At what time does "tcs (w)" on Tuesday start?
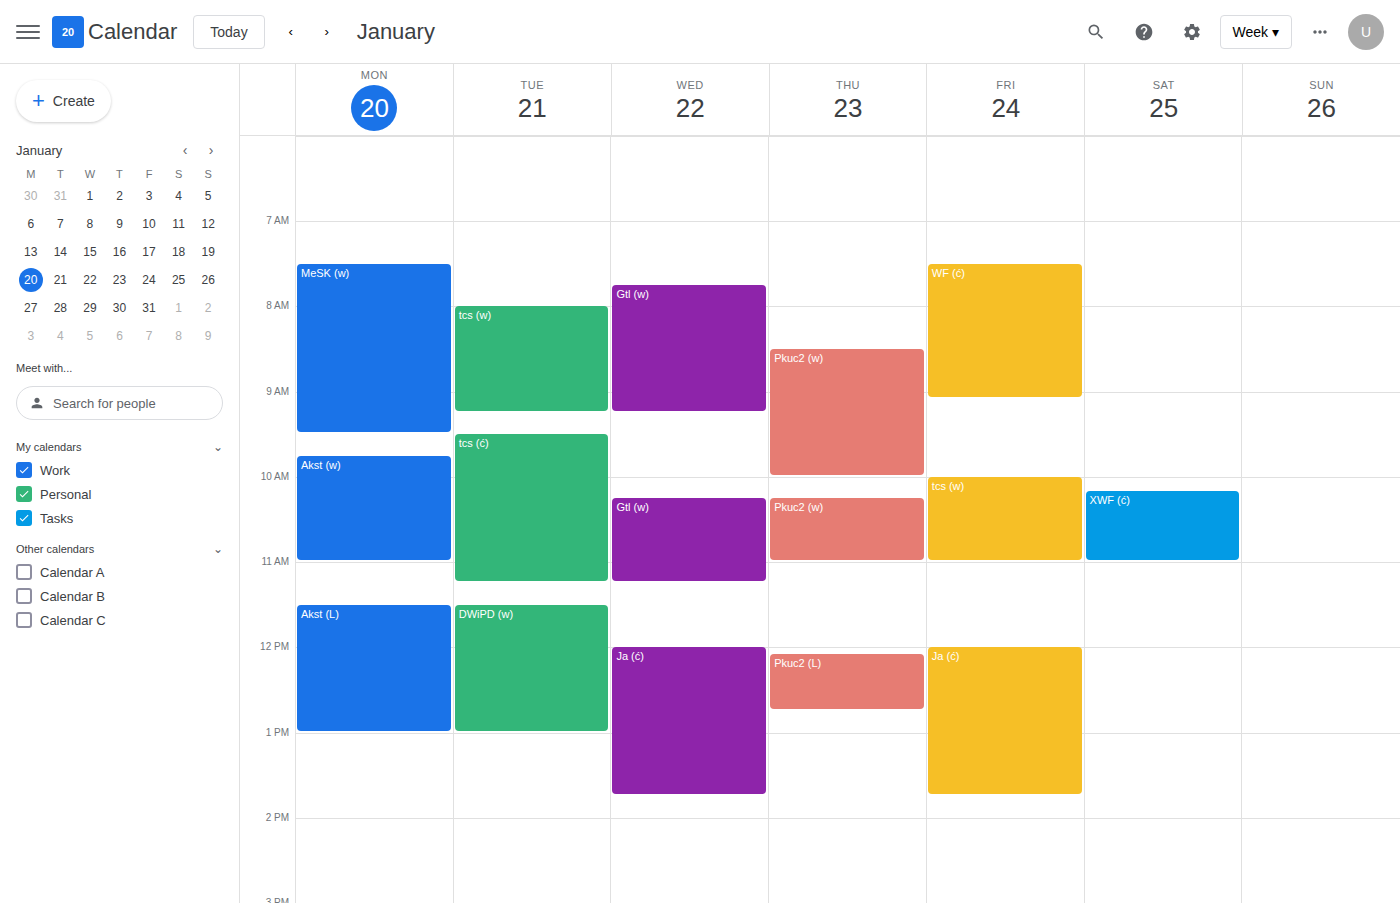
8:00 AM